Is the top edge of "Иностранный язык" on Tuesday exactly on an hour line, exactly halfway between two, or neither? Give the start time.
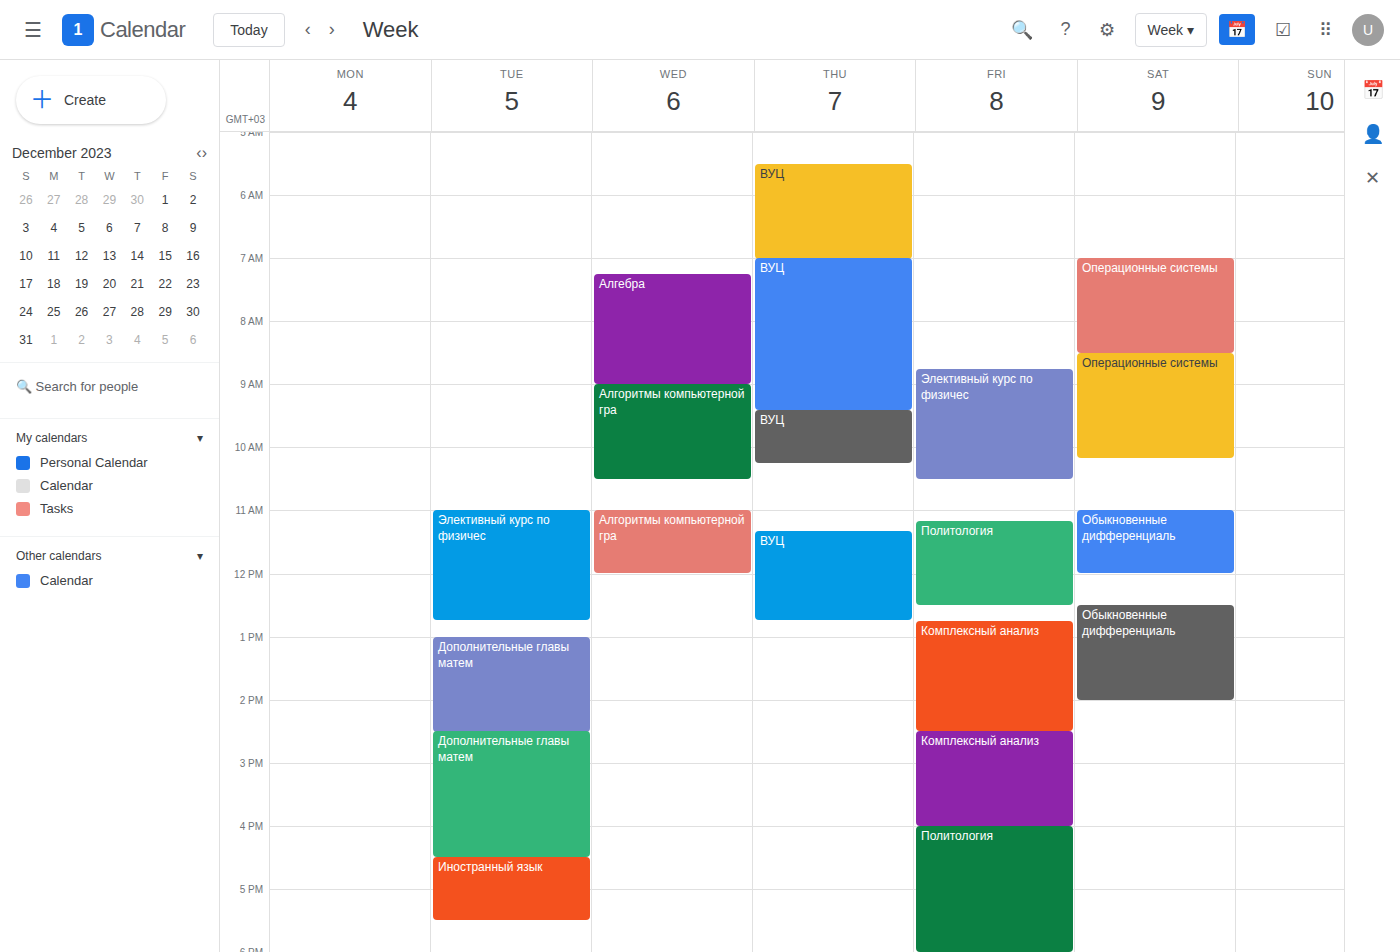
4:30 PM -- halfway between the 4 PM and 5 PM lines.